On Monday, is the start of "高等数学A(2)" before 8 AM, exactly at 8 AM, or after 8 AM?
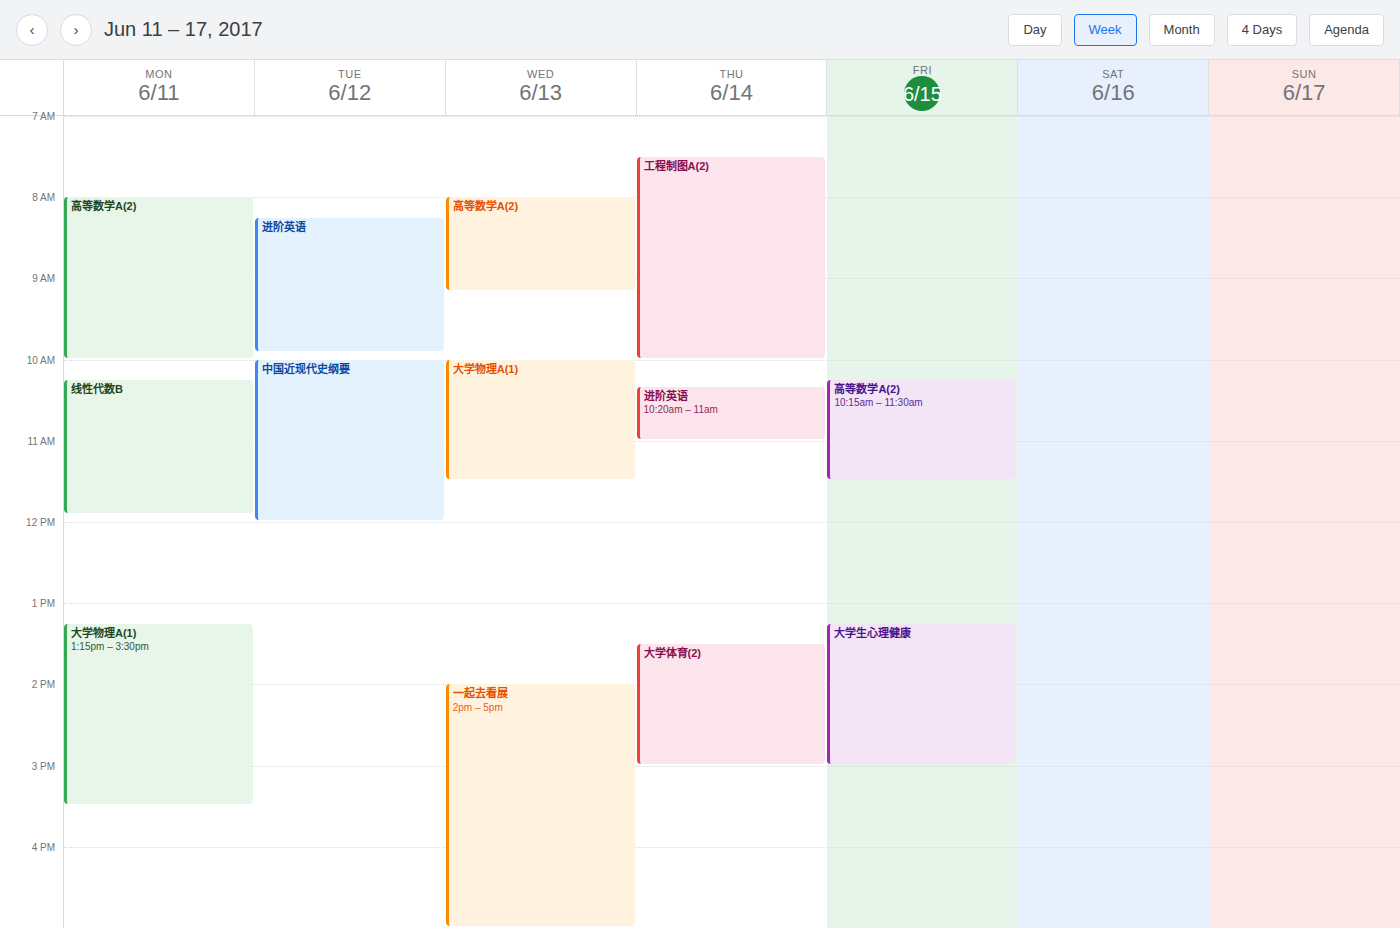
8:00 AM -- exactly at 8 AM, on the 8 AM line.